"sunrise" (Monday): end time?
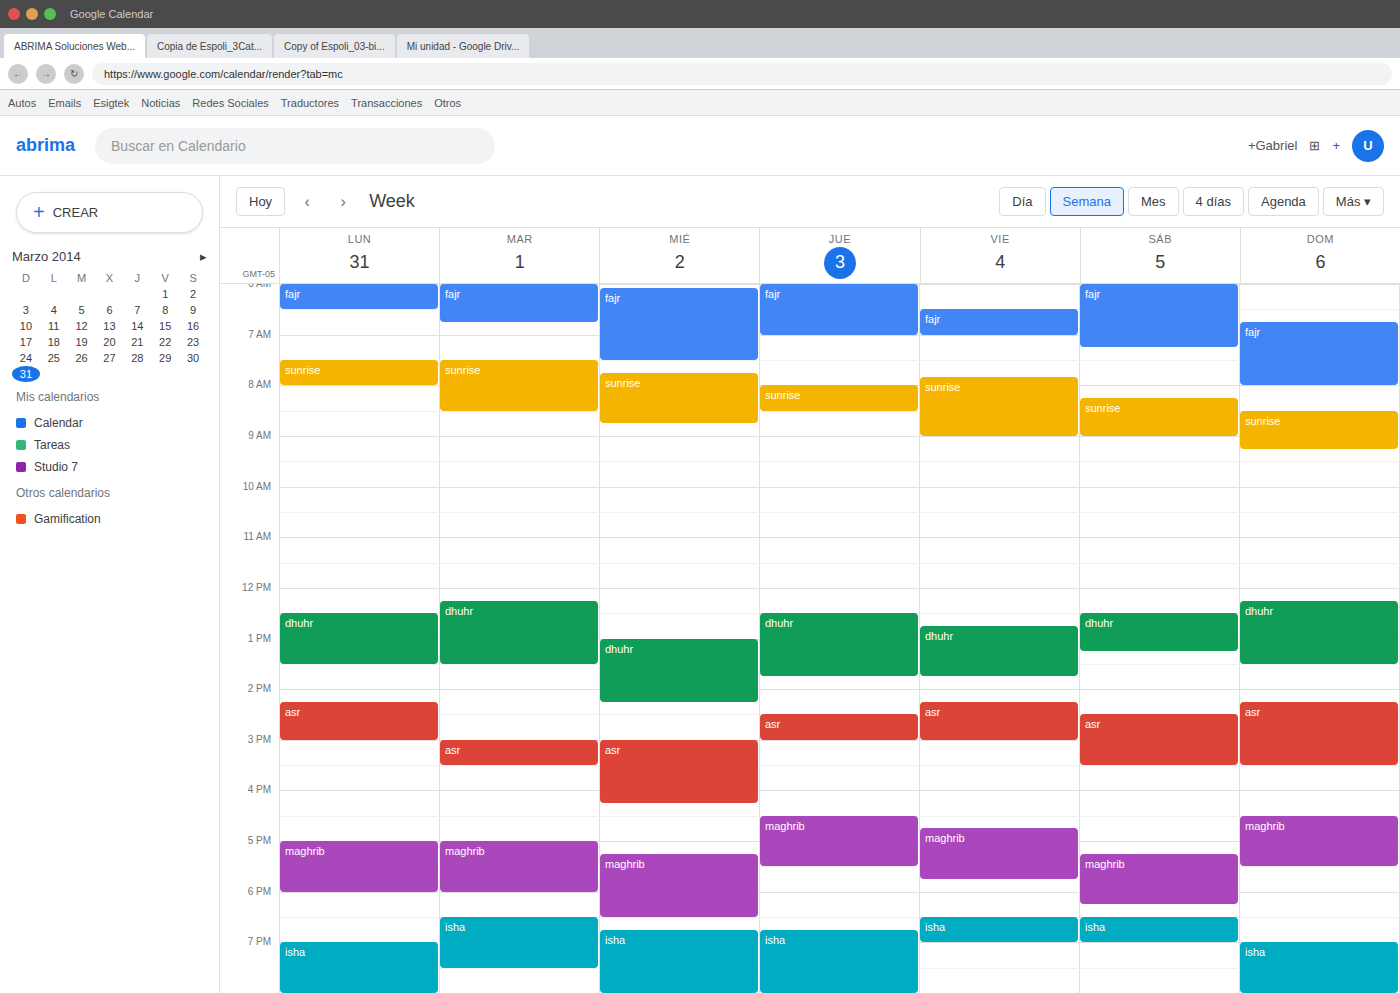
8:00 AM